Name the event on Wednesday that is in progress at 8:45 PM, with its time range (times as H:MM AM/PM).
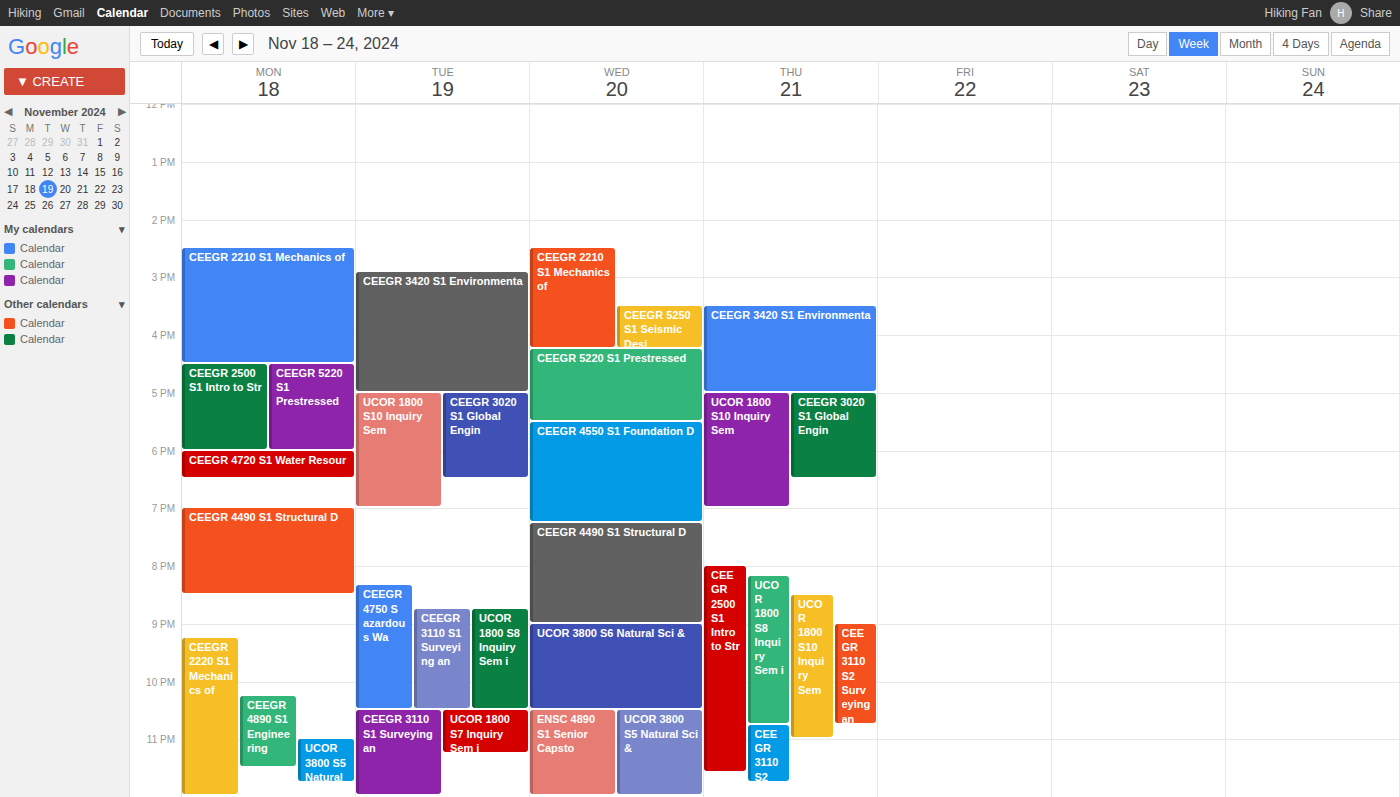
"CEEGR 4490 S1 Structural D", 7:15 PM to 9:00 PM